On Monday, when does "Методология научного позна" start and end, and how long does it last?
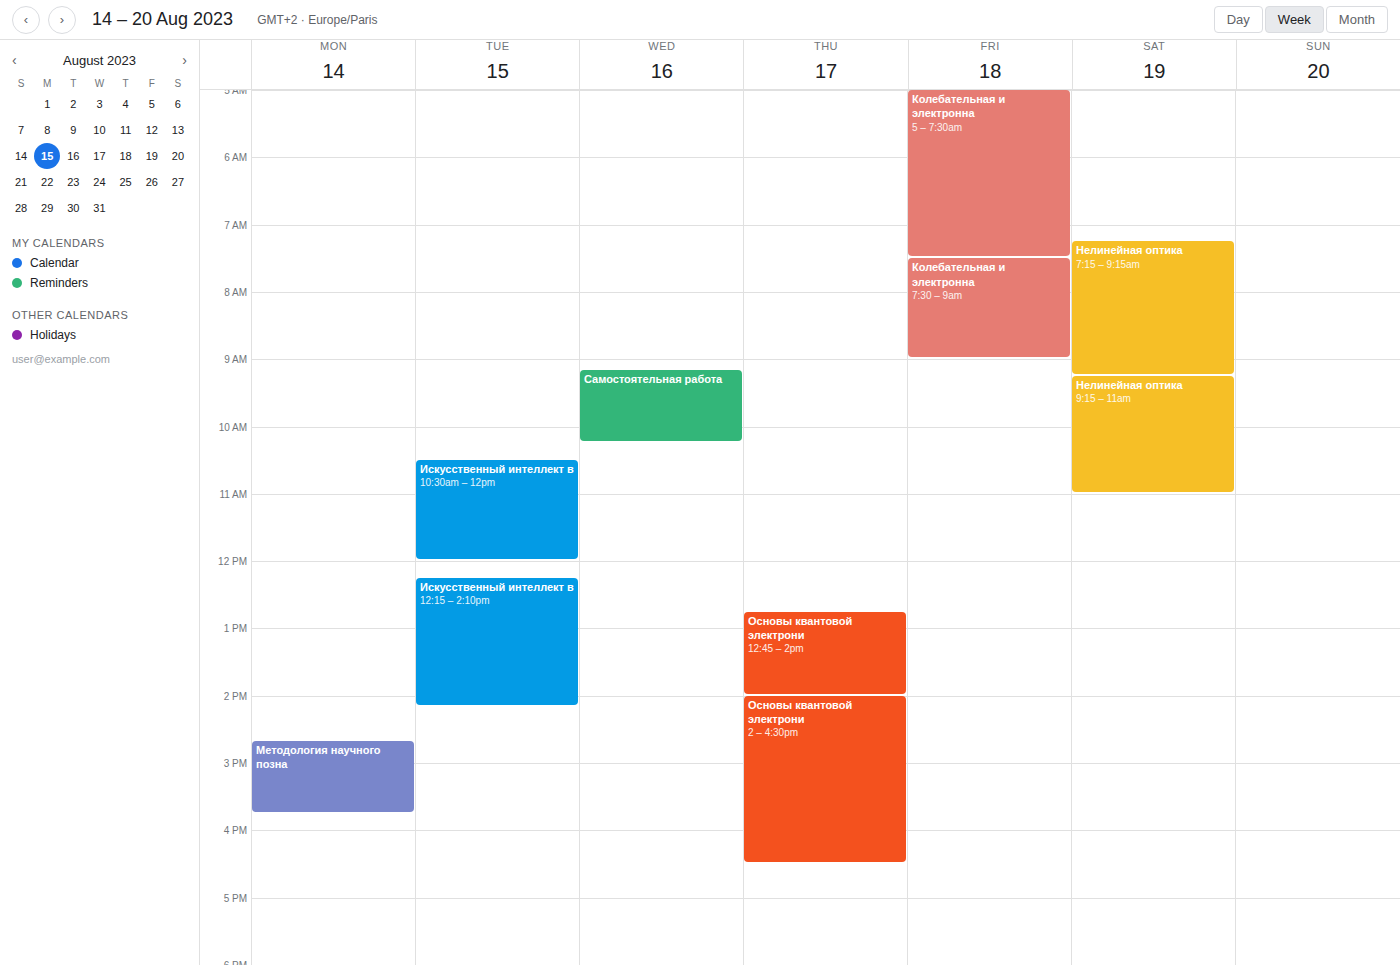
2:40 PM to 3:45 PM, 1 hour 5 minutes